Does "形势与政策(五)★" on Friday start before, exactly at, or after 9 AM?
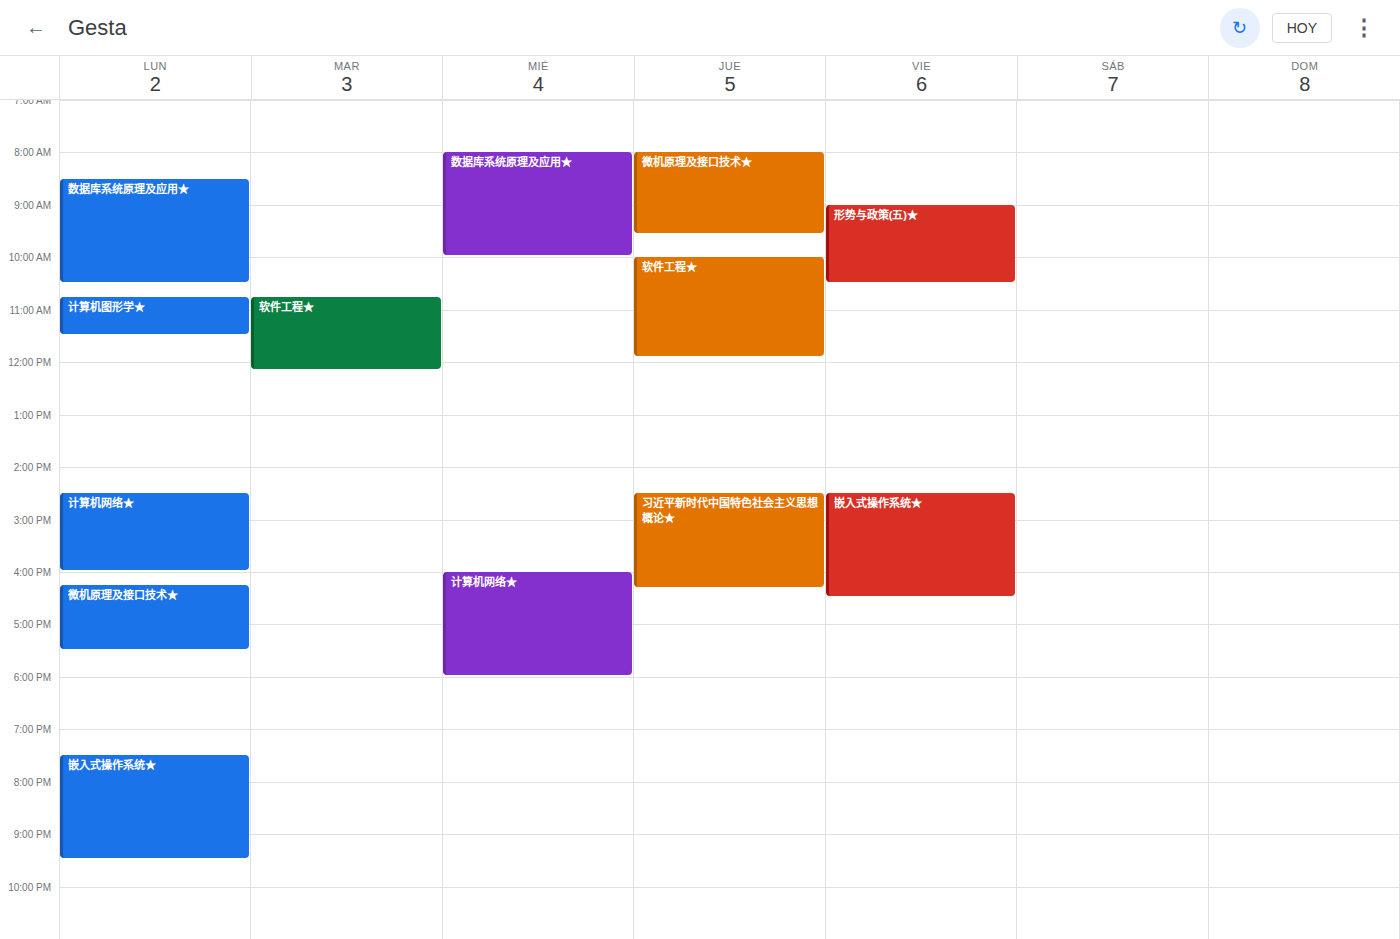
9:00 AM -- exactly at 9 AM, on the 9 AM line.